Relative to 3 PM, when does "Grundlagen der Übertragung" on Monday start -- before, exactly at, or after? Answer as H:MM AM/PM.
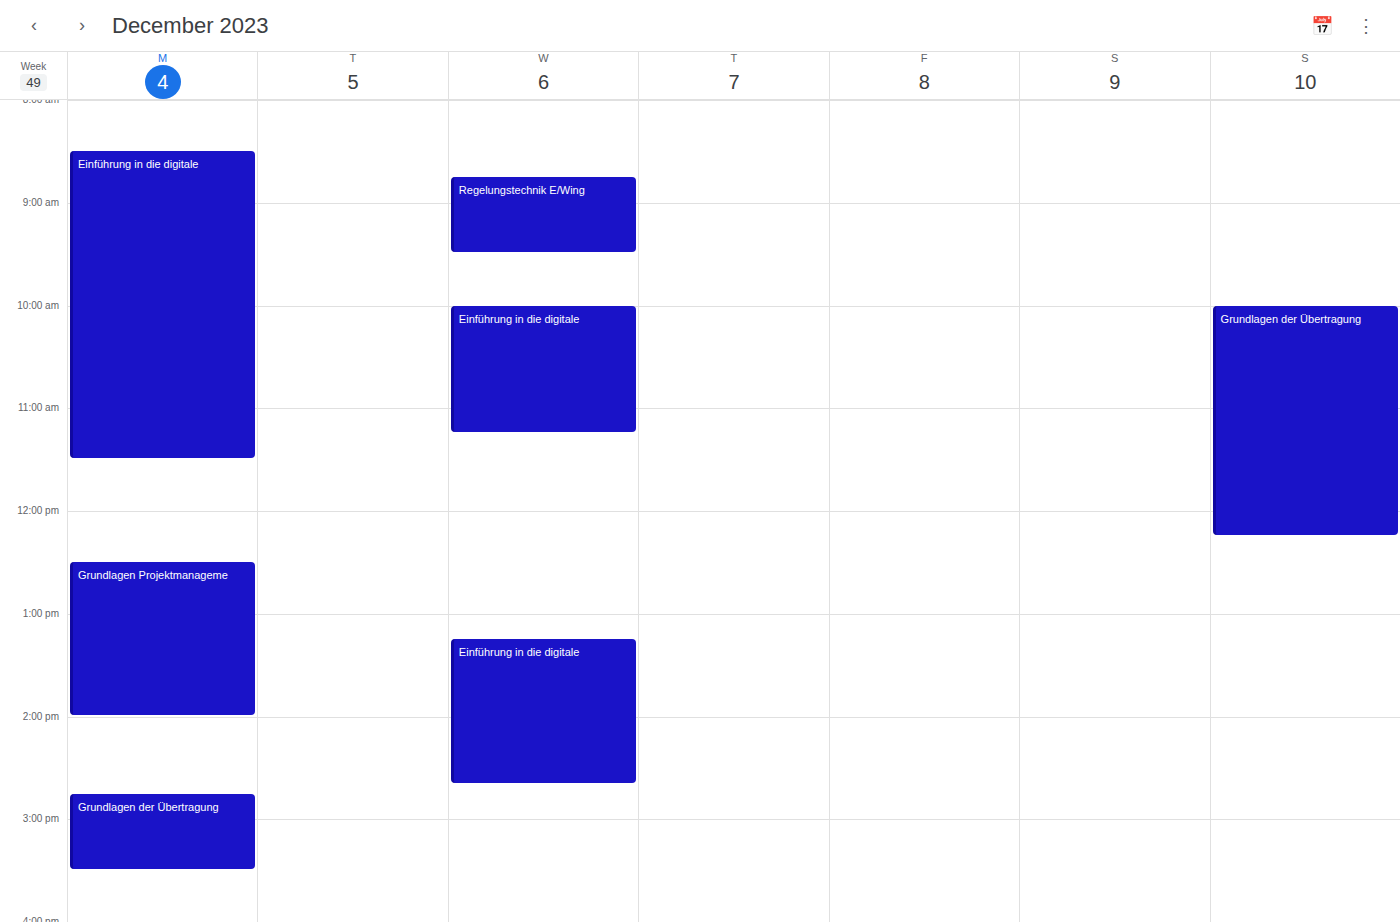
2:45 PM -- before 3 PM, 15 minutes above the 3 PM line.